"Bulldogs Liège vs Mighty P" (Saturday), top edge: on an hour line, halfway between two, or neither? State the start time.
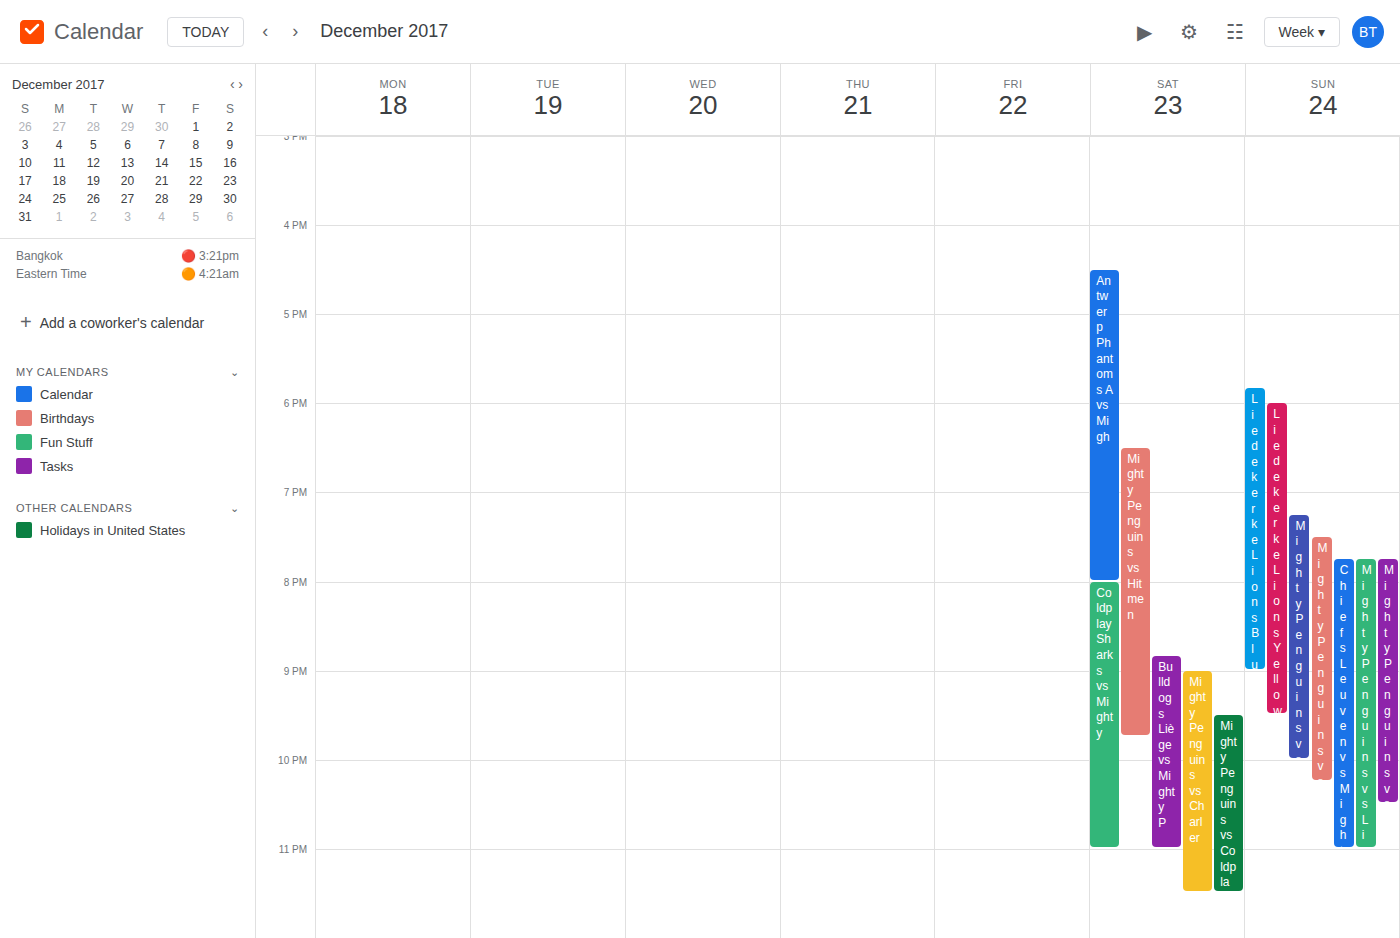
8:50 PM -- neither: 50 minutes below the 8 PM line and 10 minutes above the 9 PM line.